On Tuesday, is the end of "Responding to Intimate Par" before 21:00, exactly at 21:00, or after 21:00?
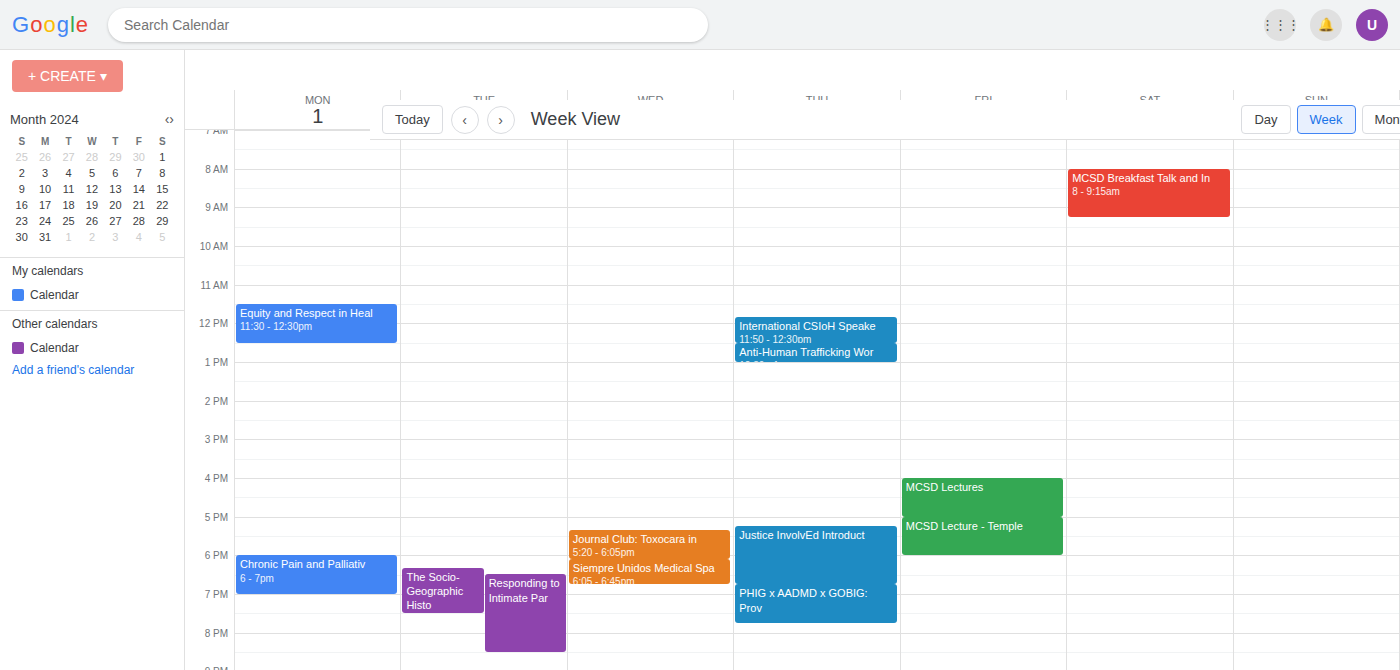
20:30 -- before 21:00, 30 minutes above the 21:00 line.